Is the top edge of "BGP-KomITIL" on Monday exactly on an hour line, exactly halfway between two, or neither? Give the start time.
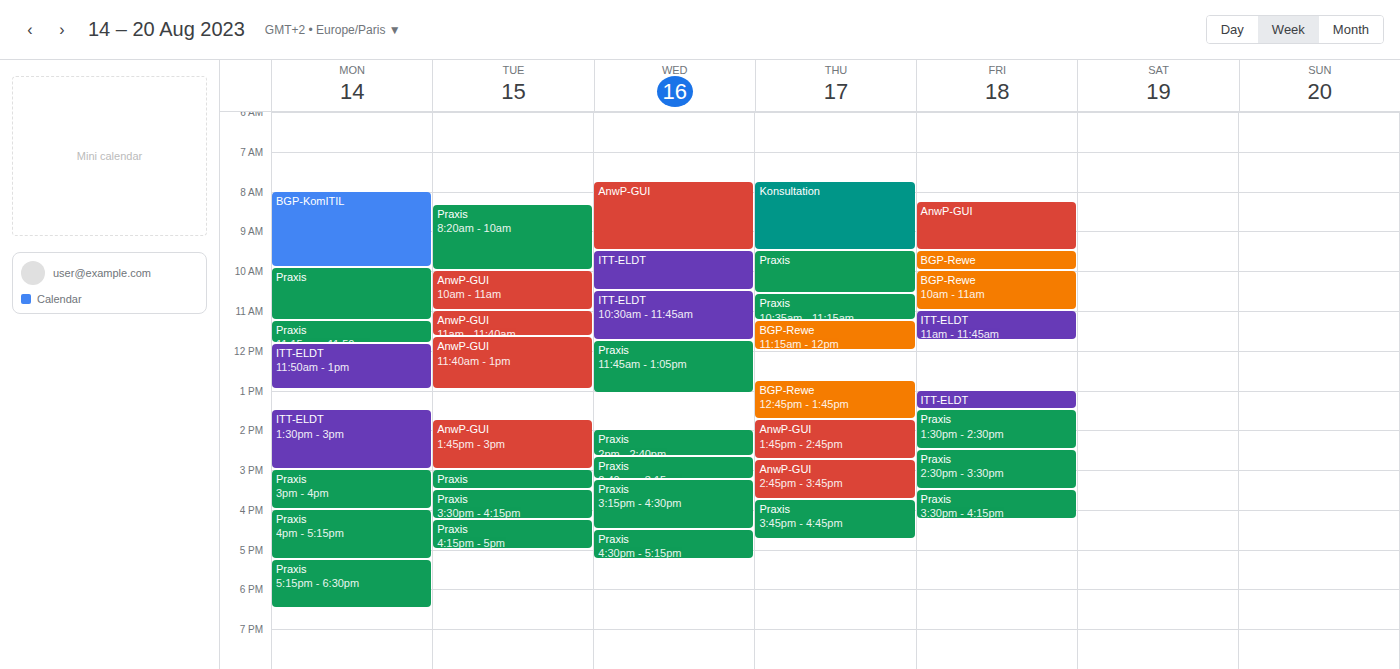
08:00 -- exactly on the 08:00 line.